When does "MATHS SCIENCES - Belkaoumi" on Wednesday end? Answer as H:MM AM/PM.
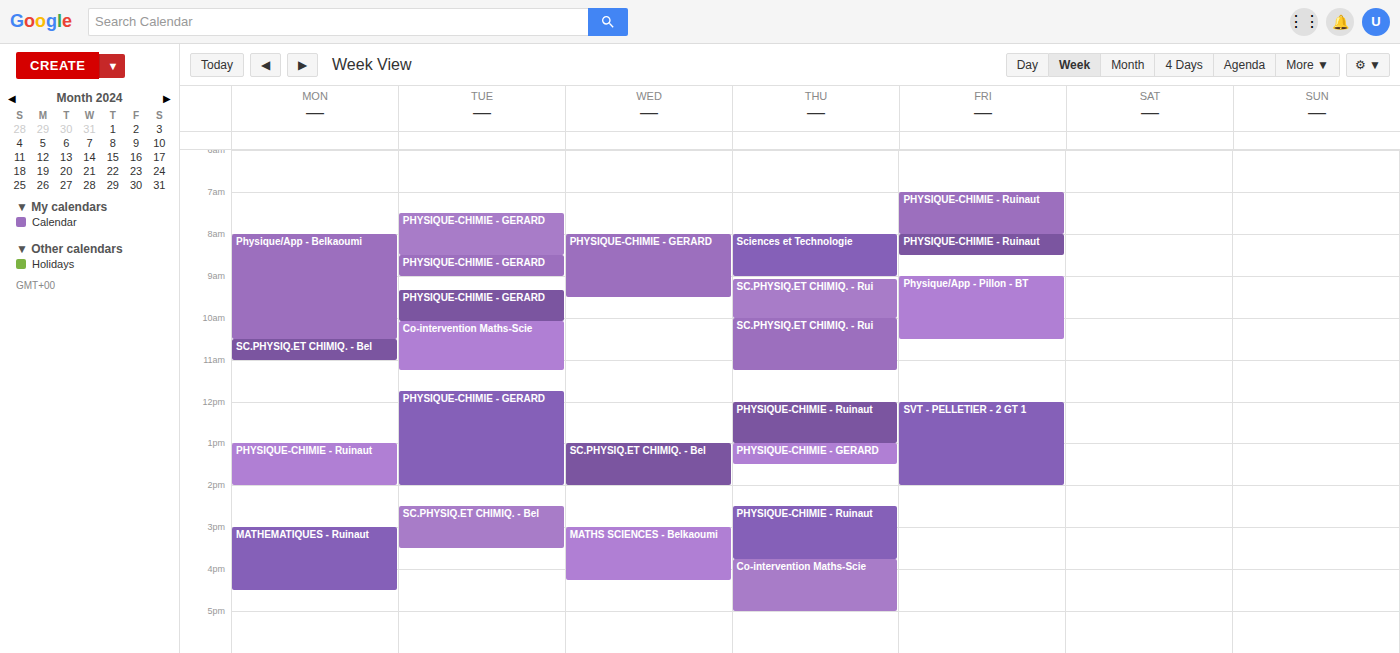
4:15 PM